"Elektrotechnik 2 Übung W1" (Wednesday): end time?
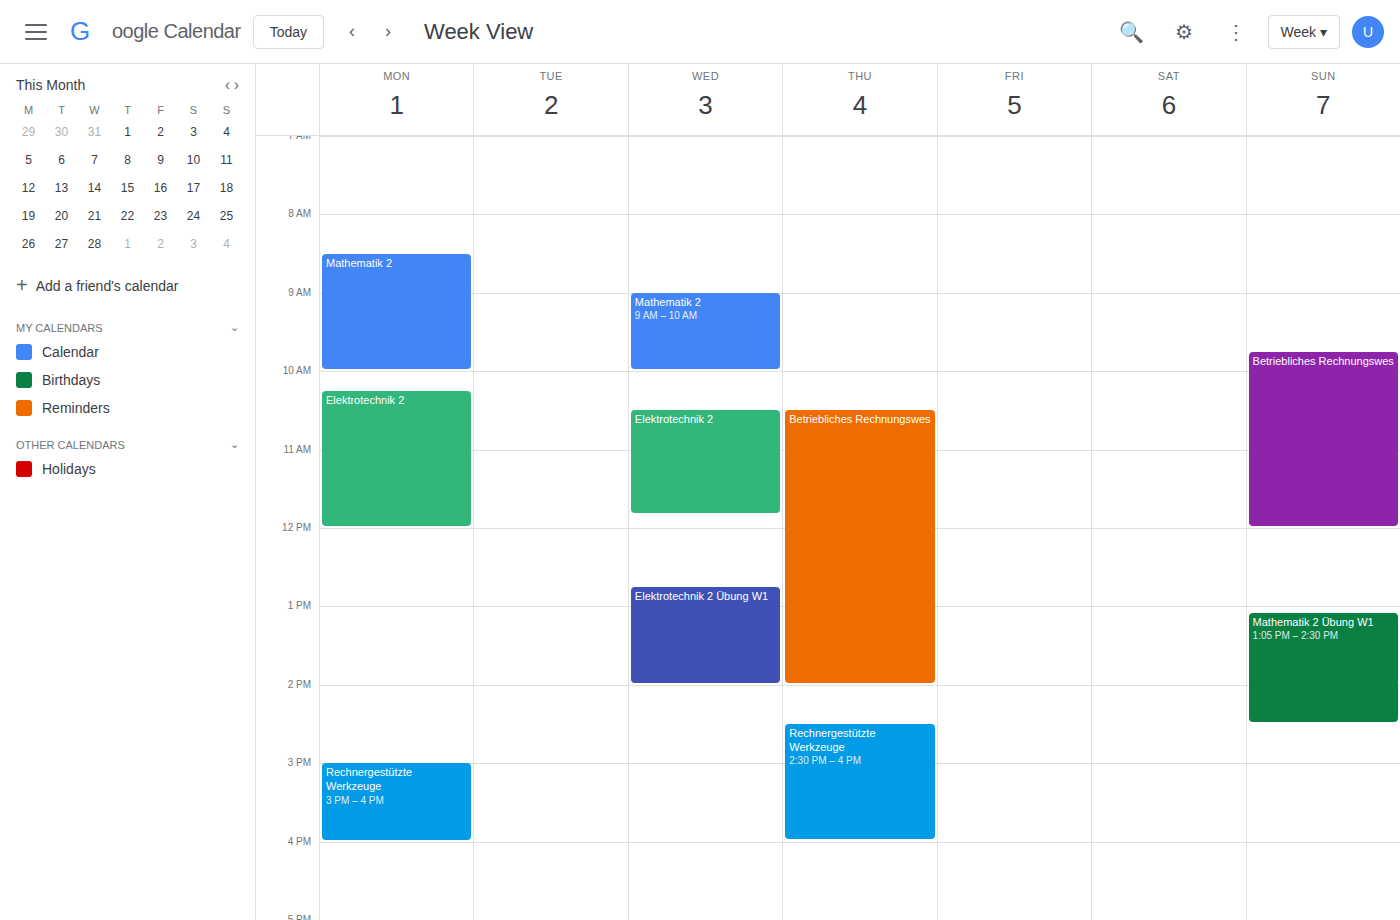
2:00 PM